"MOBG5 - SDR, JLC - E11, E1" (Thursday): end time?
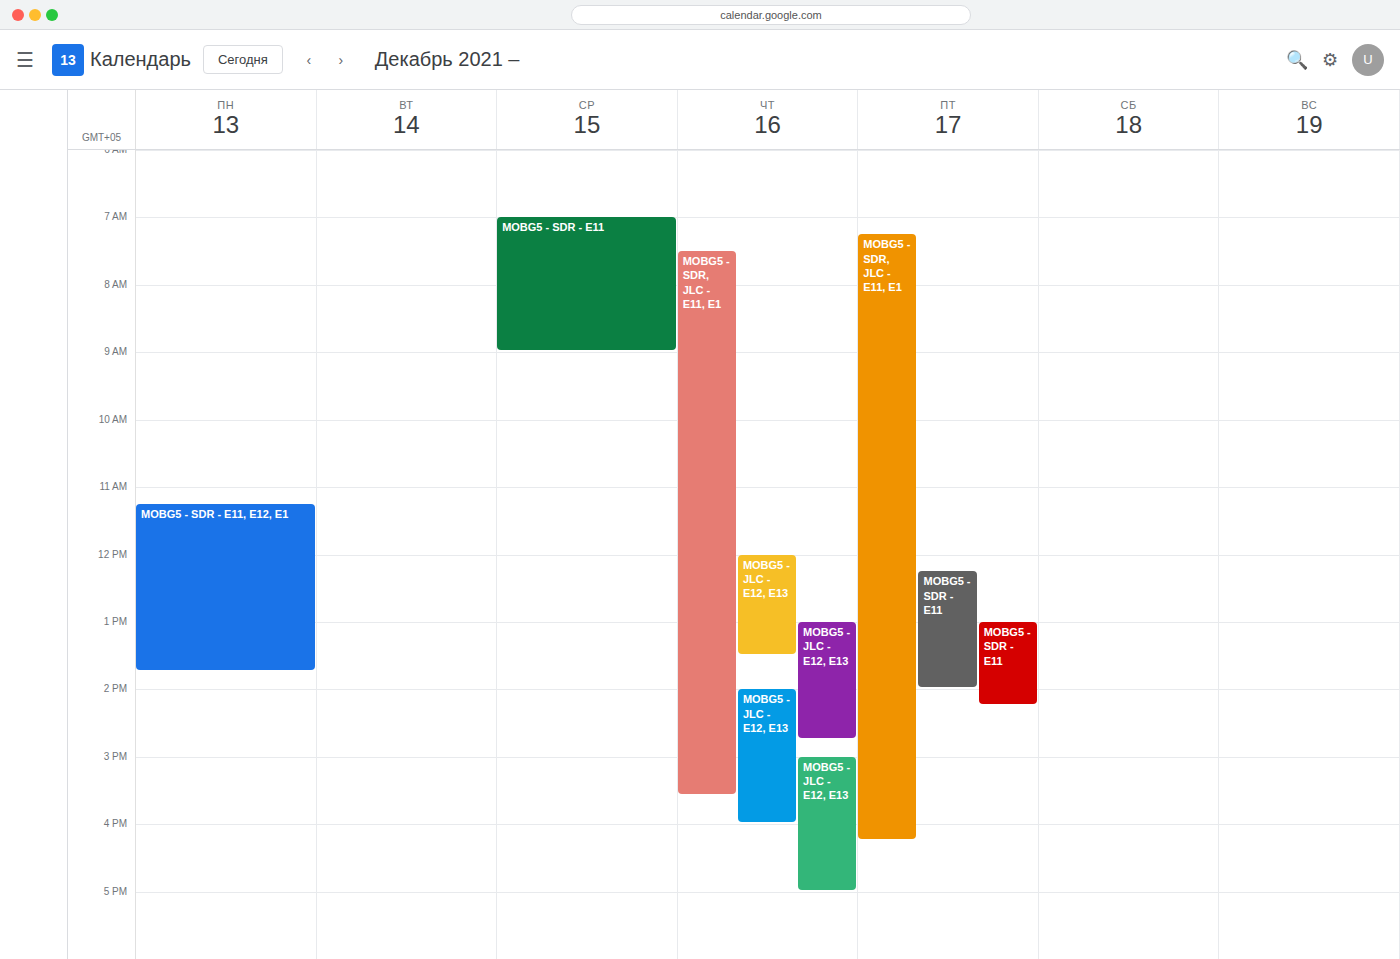
3:35 PM